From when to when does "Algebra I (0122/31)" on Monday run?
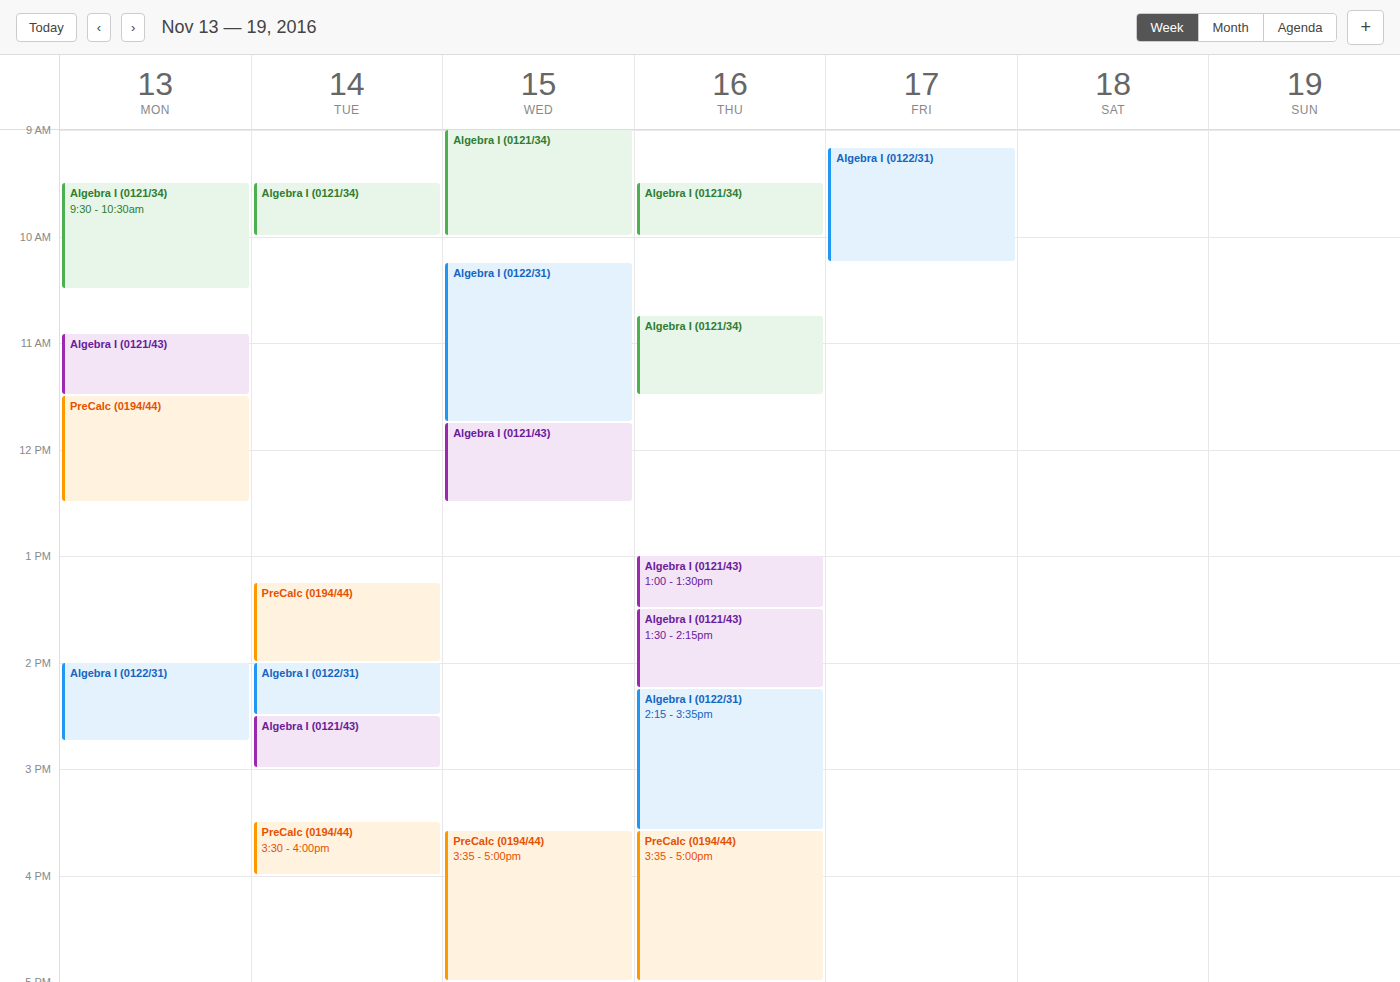
2:00 PM to 2:45 PM